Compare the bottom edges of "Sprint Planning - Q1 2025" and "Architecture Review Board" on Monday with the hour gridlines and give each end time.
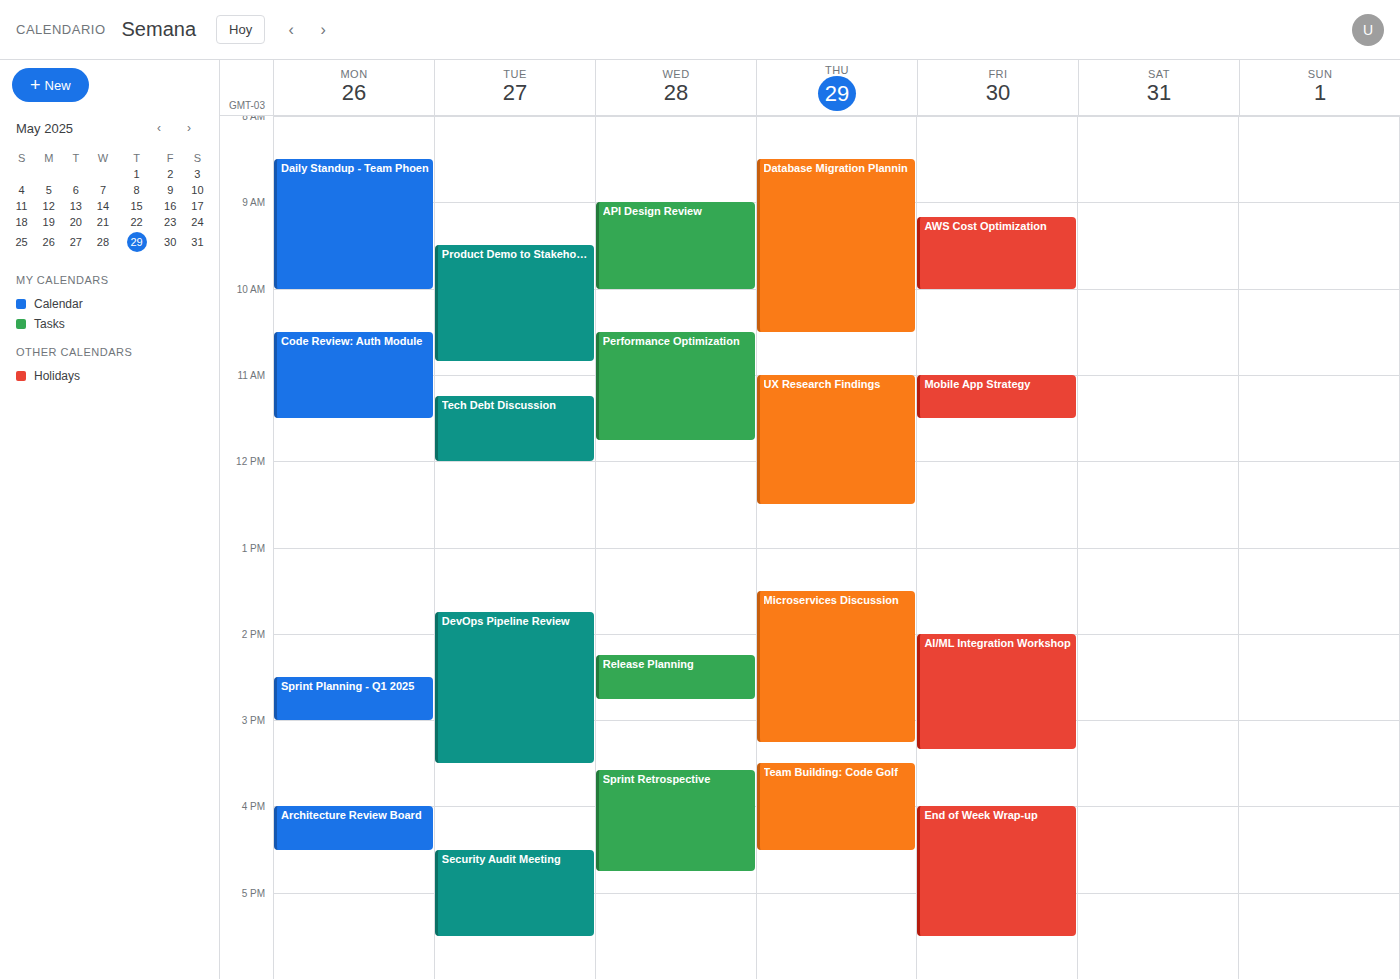
"Sprint Planning - Q1 2025": 3:00 PM, exactly on the 3 PM line. "Architecture Review Board": 4:30 PM, halfway between the 4 PM and 5 PM lines.